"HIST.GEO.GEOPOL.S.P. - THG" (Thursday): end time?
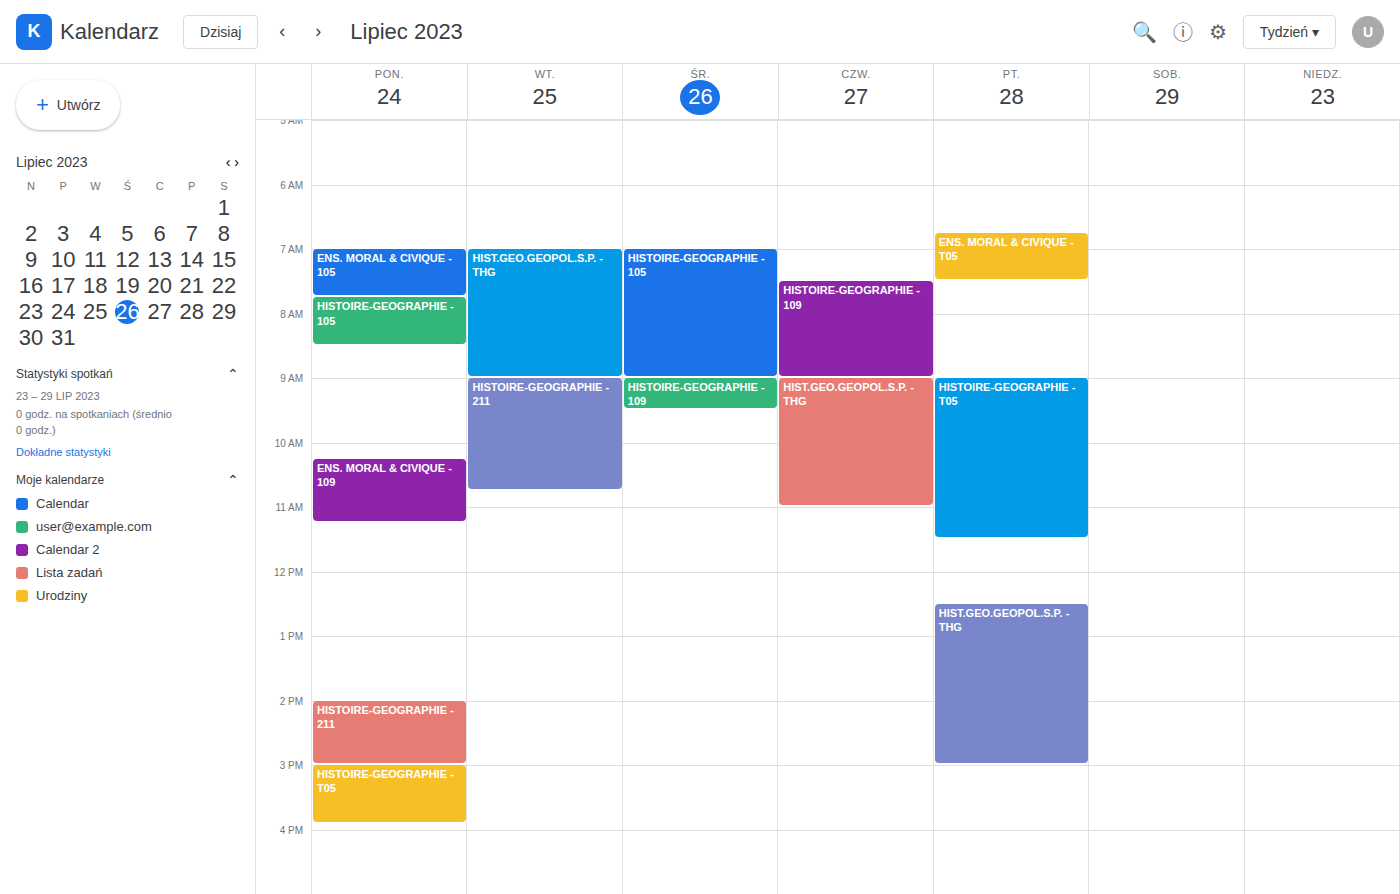
11:00